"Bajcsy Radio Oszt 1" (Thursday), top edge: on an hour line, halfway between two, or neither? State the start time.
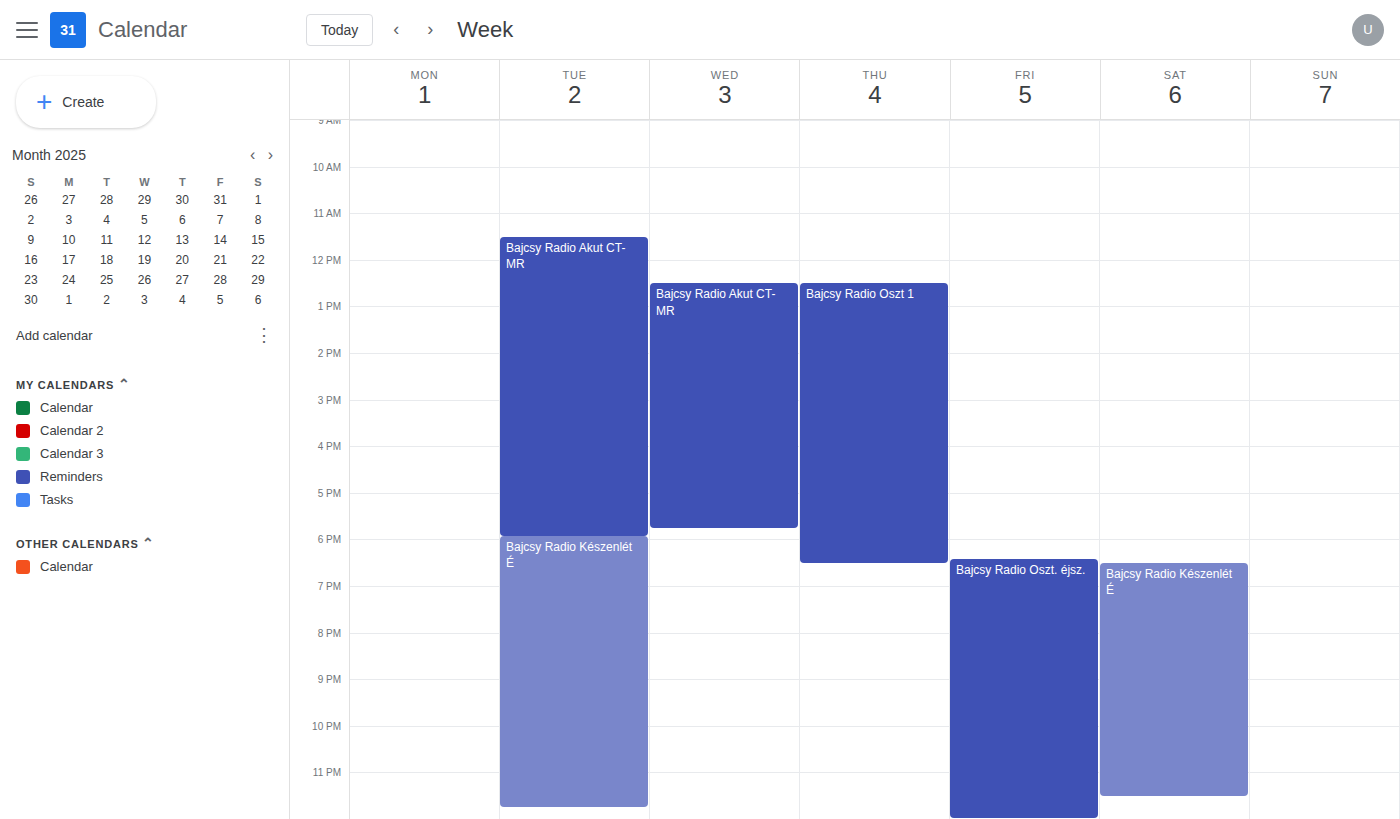
12:30 -- halfway between the 12:00 and 13:00 lines.